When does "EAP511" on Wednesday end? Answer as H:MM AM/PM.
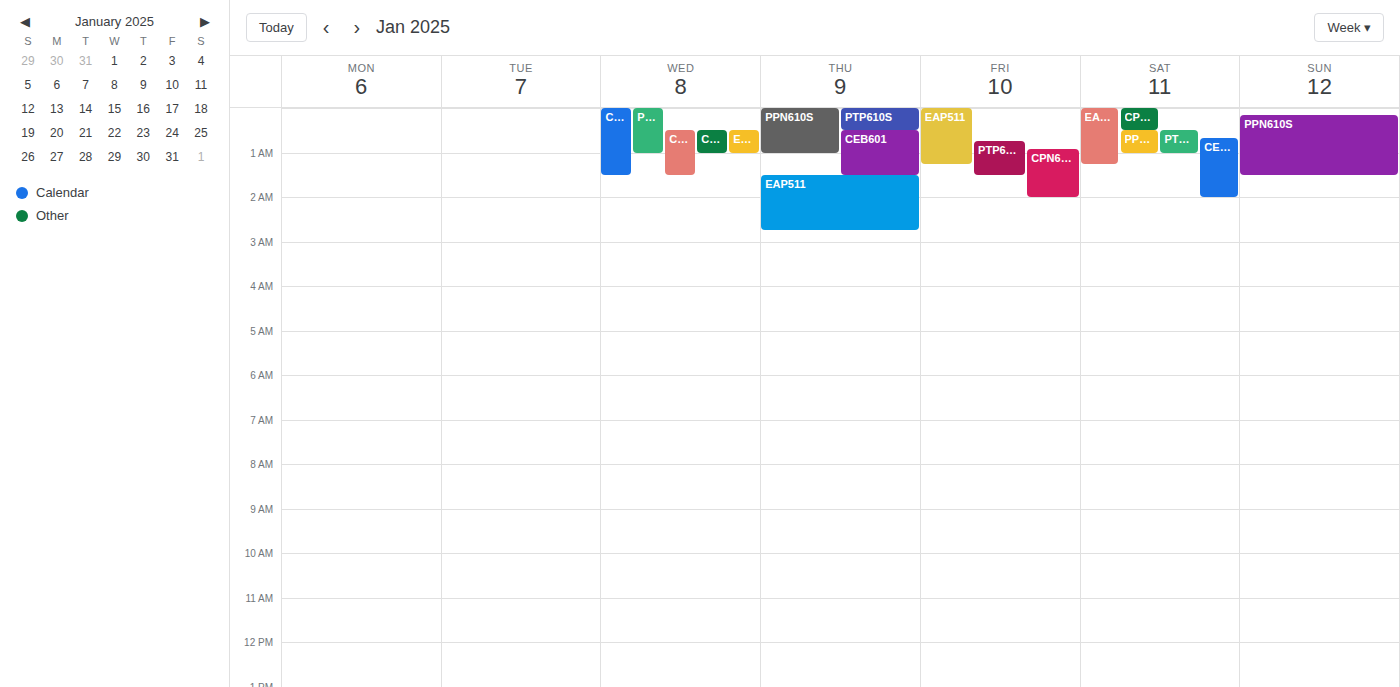
1:00 AM